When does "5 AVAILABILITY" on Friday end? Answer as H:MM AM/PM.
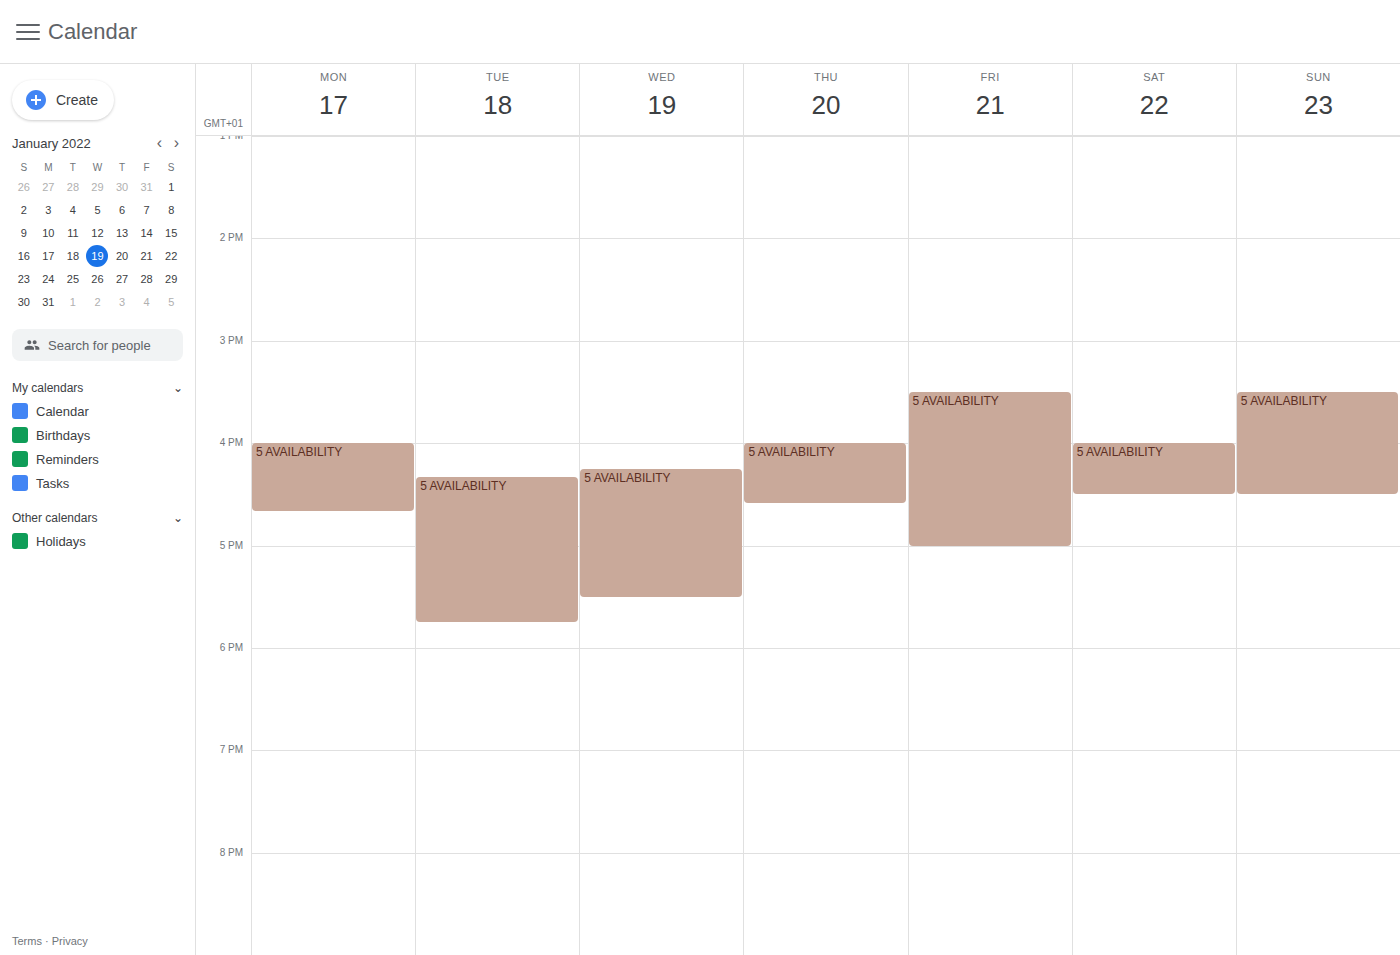
5:00 PM